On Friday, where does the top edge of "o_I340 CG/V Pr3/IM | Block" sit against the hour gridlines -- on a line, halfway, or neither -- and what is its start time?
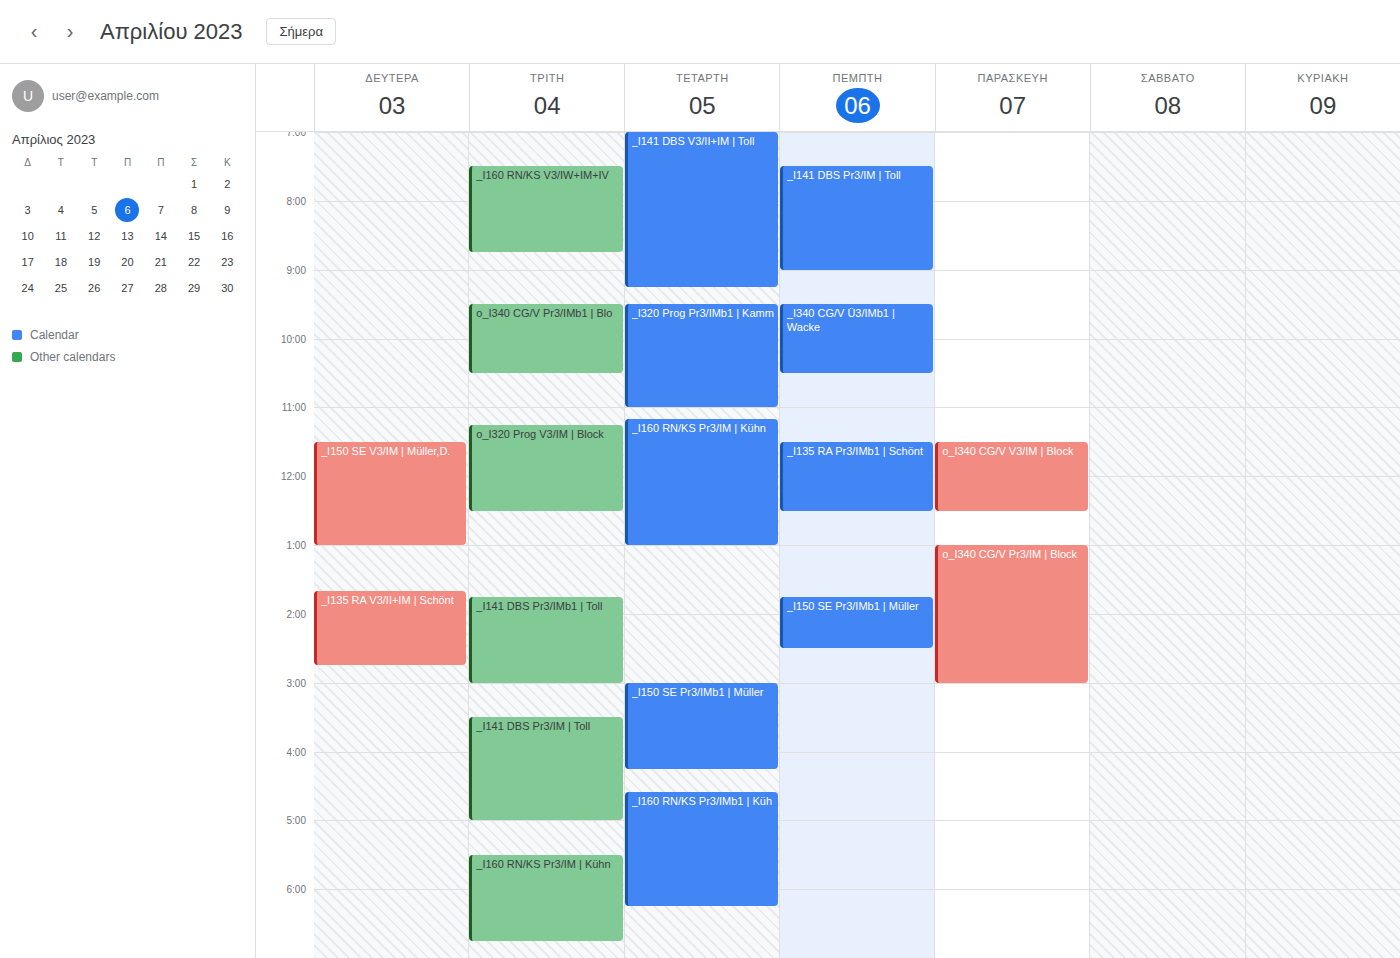
1:00 PM -- exactly on the 1 PM line.